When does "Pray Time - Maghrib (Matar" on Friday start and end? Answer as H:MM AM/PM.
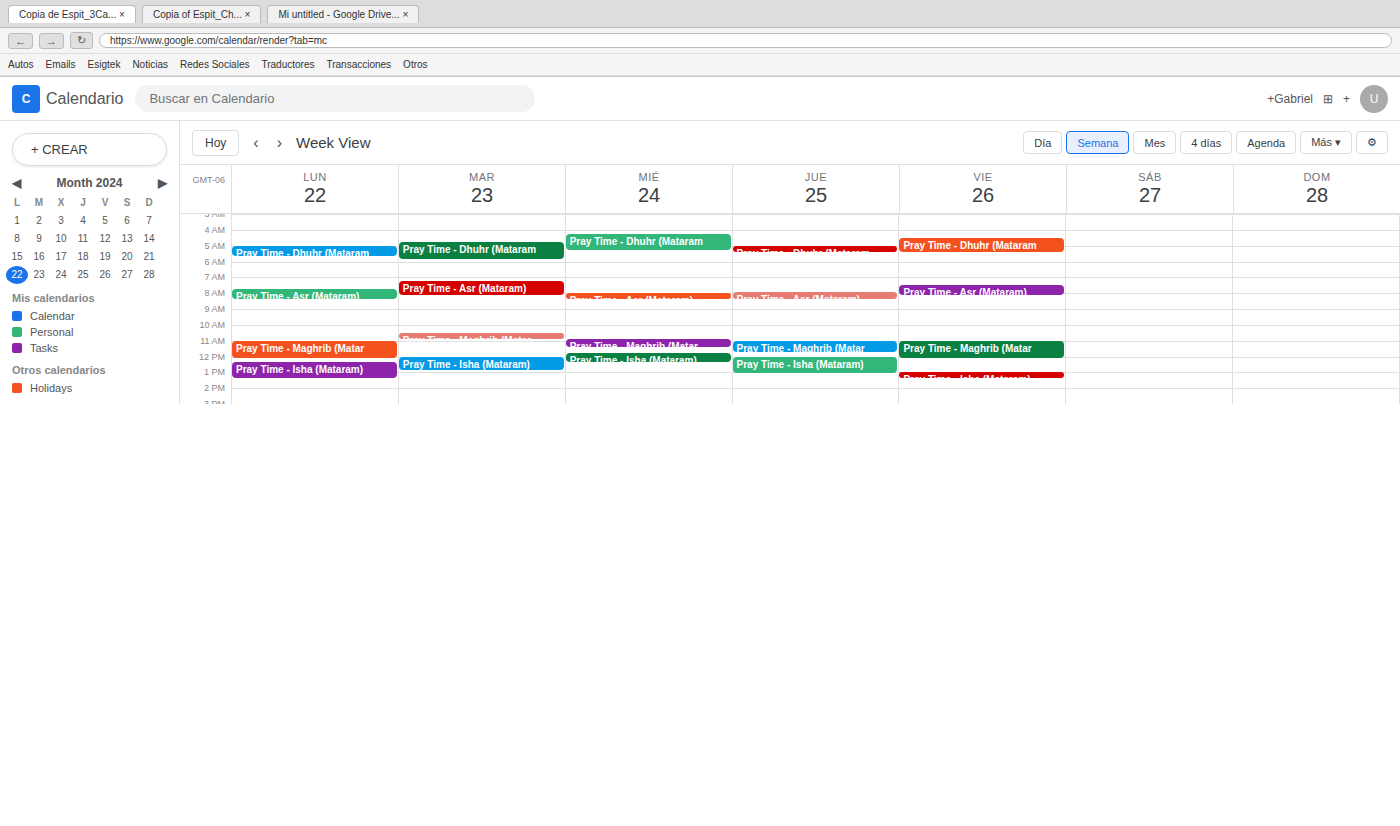
11:00 AM to 12:15 PM